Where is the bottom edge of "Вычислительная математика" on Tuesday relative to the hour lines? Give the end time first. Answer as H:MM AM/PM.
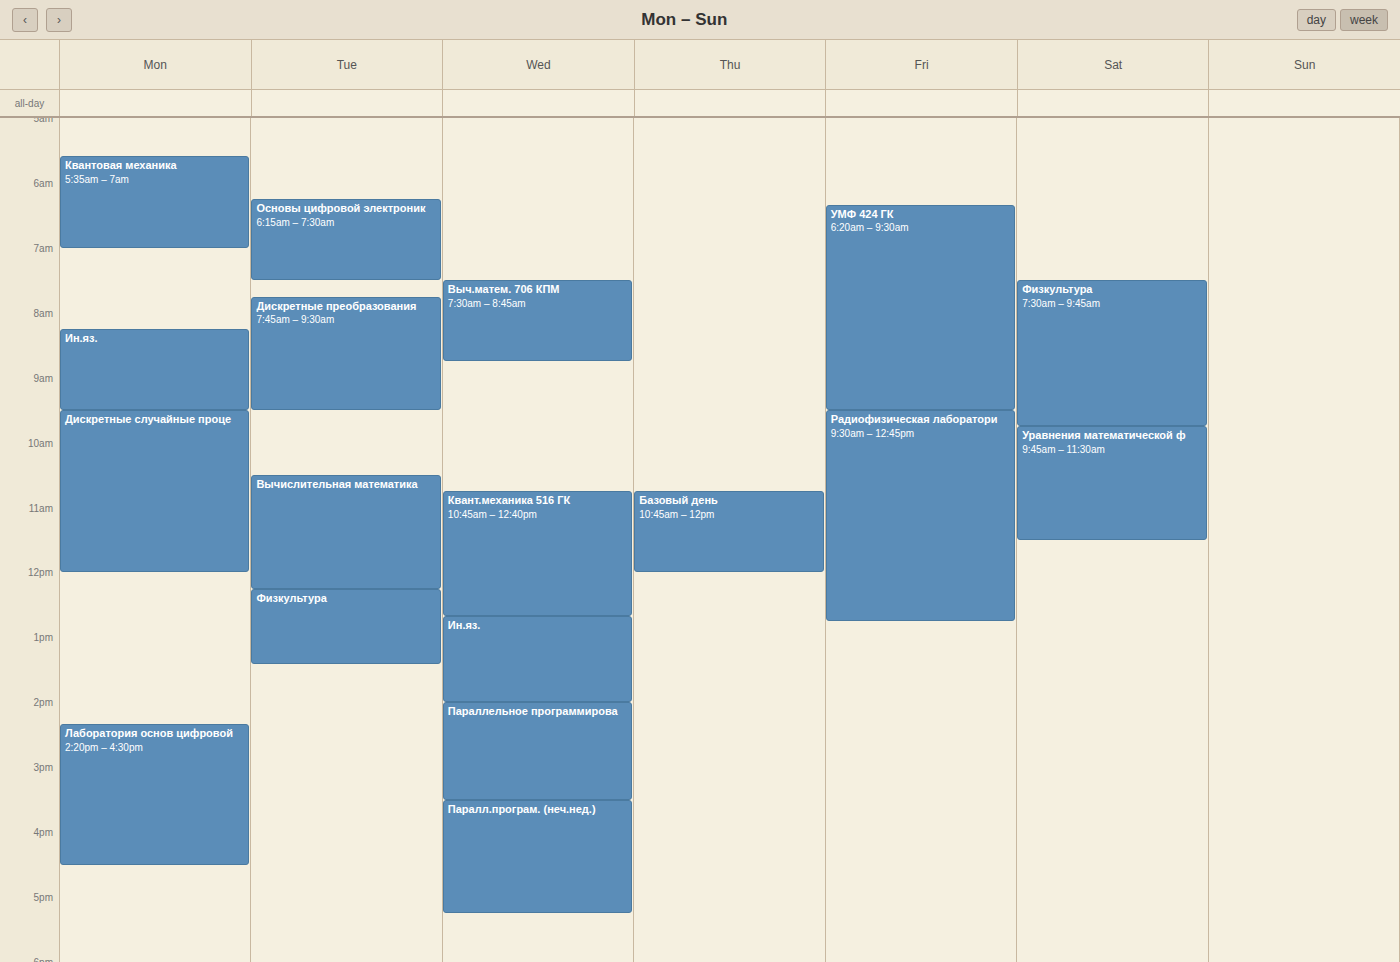
12:15 PM -- neither: a quarter of the way from the 12 PM line to the 1 PM line.